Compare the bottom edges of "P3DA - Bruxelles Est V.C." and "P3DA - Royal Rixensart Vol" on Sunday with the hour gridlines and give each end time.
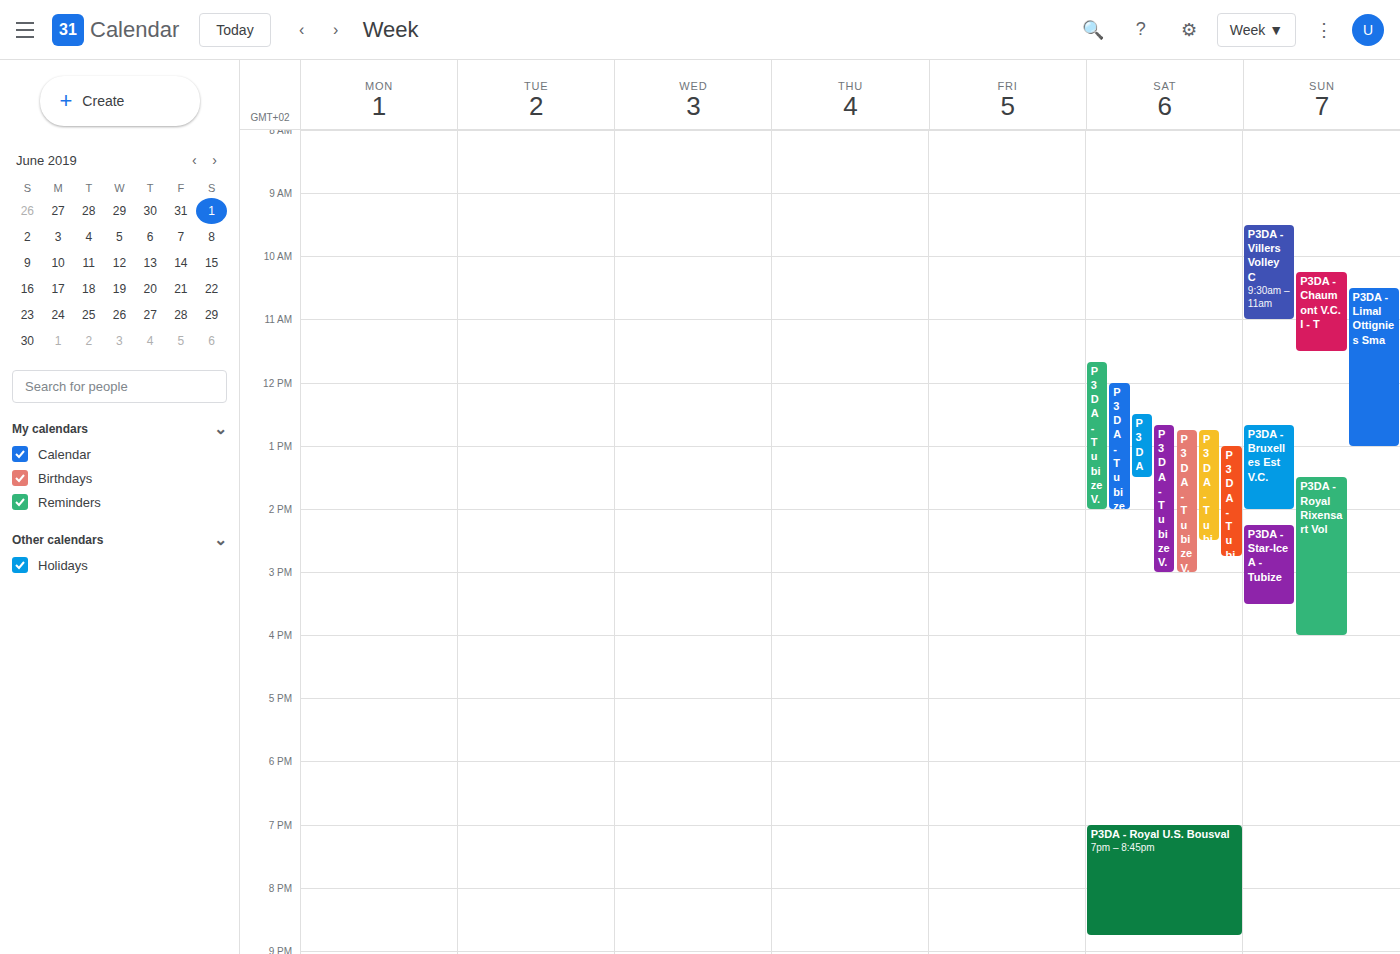
"P3DA - Bruxelles Est V.C.": 2:00 PM, exactly on the 2 PM line. "P3DA - Royal Rixensart Vol": 4:00 PM, exactly on the 4 PM line.